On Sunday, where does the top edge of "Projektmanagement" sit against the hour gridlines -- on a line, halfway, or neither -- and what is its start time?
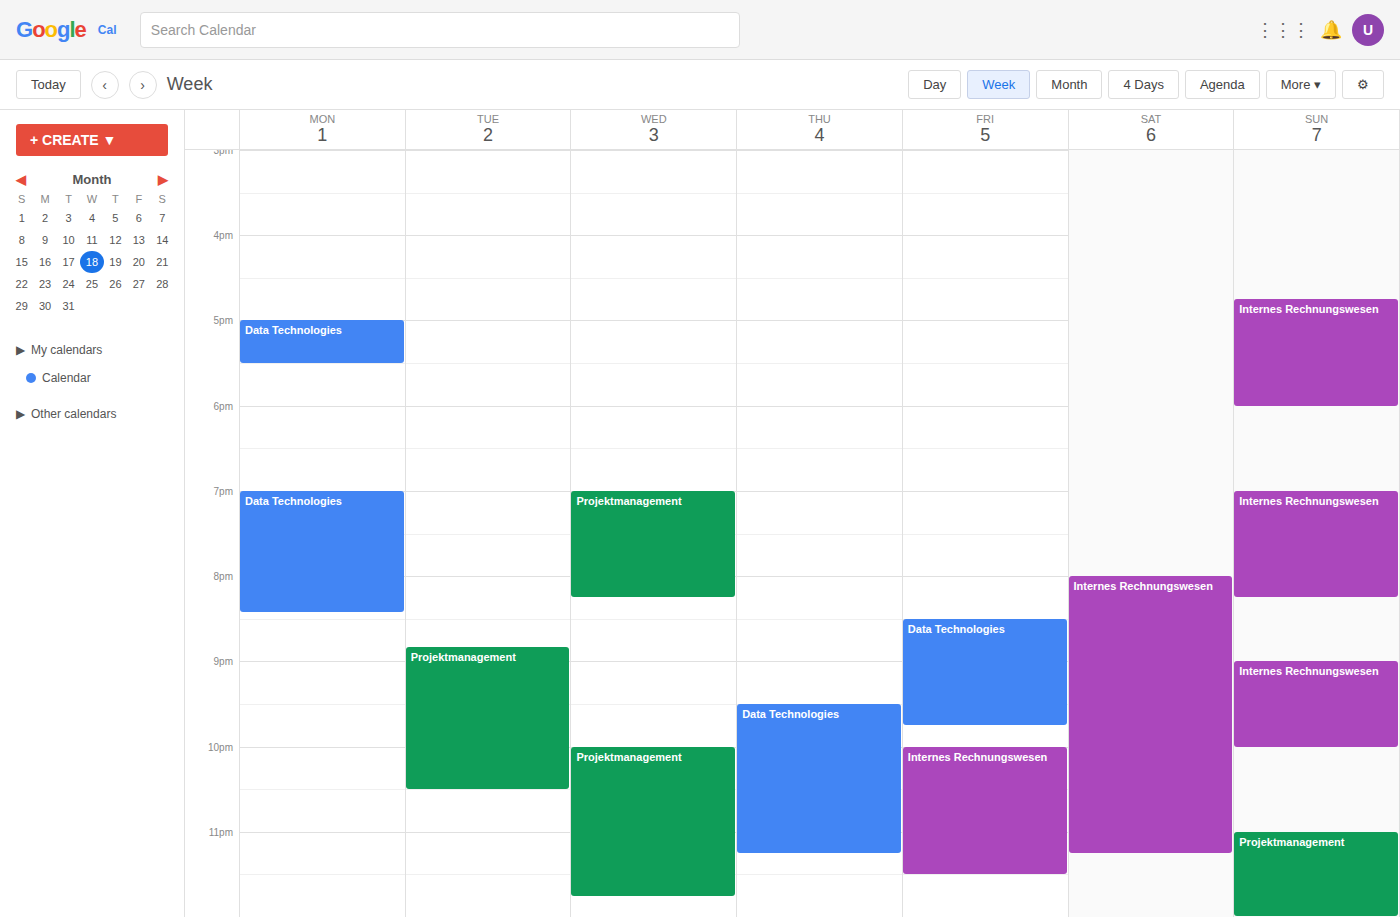
11:00 PM -- exactly on the 11 PM line.